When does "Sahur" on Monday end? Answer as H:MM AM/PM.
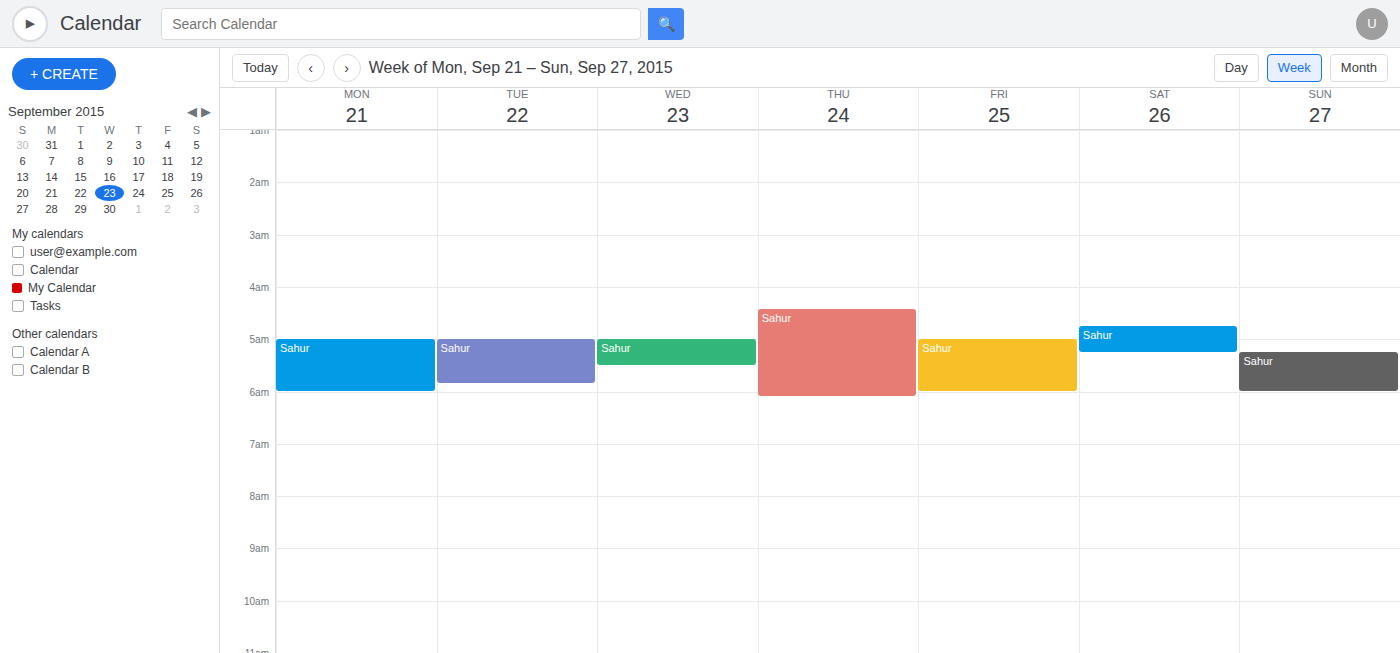
6:00 AM